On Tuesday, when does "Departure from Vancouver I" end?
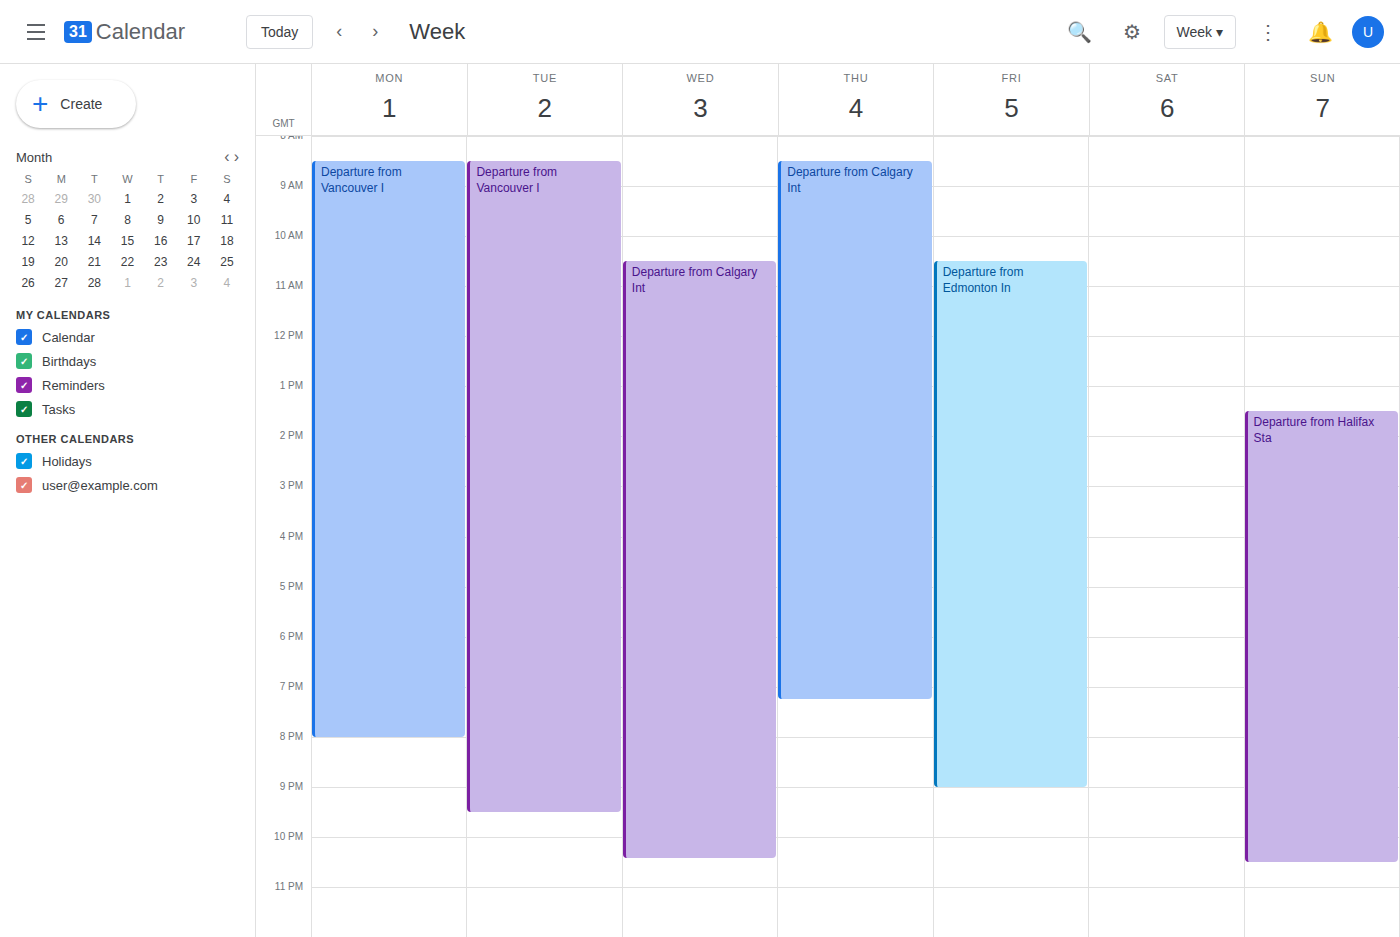
9:30 PM